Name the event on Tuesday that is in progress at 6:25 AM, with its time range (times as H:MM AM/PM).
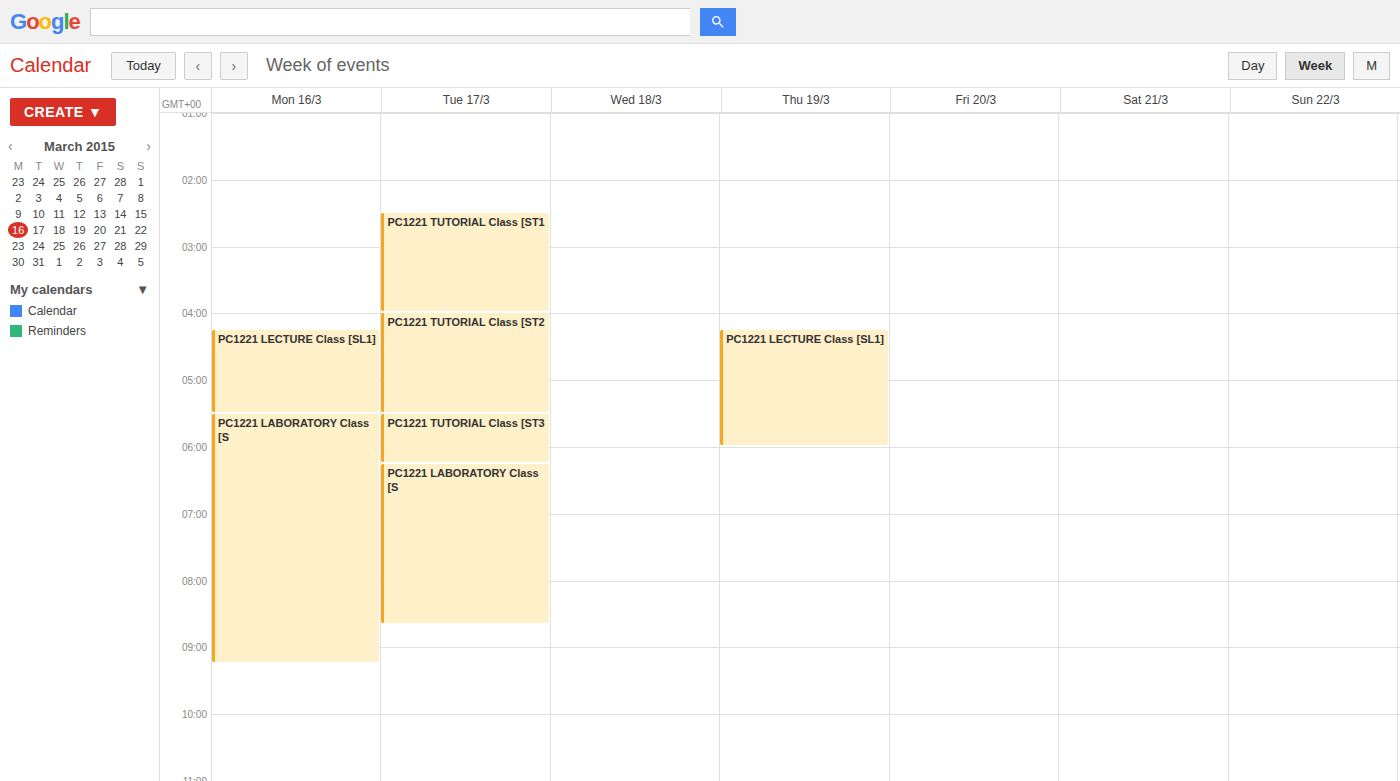
"PC1221 LABORATORY Class [S", 6:15 AM to 8:40 AM